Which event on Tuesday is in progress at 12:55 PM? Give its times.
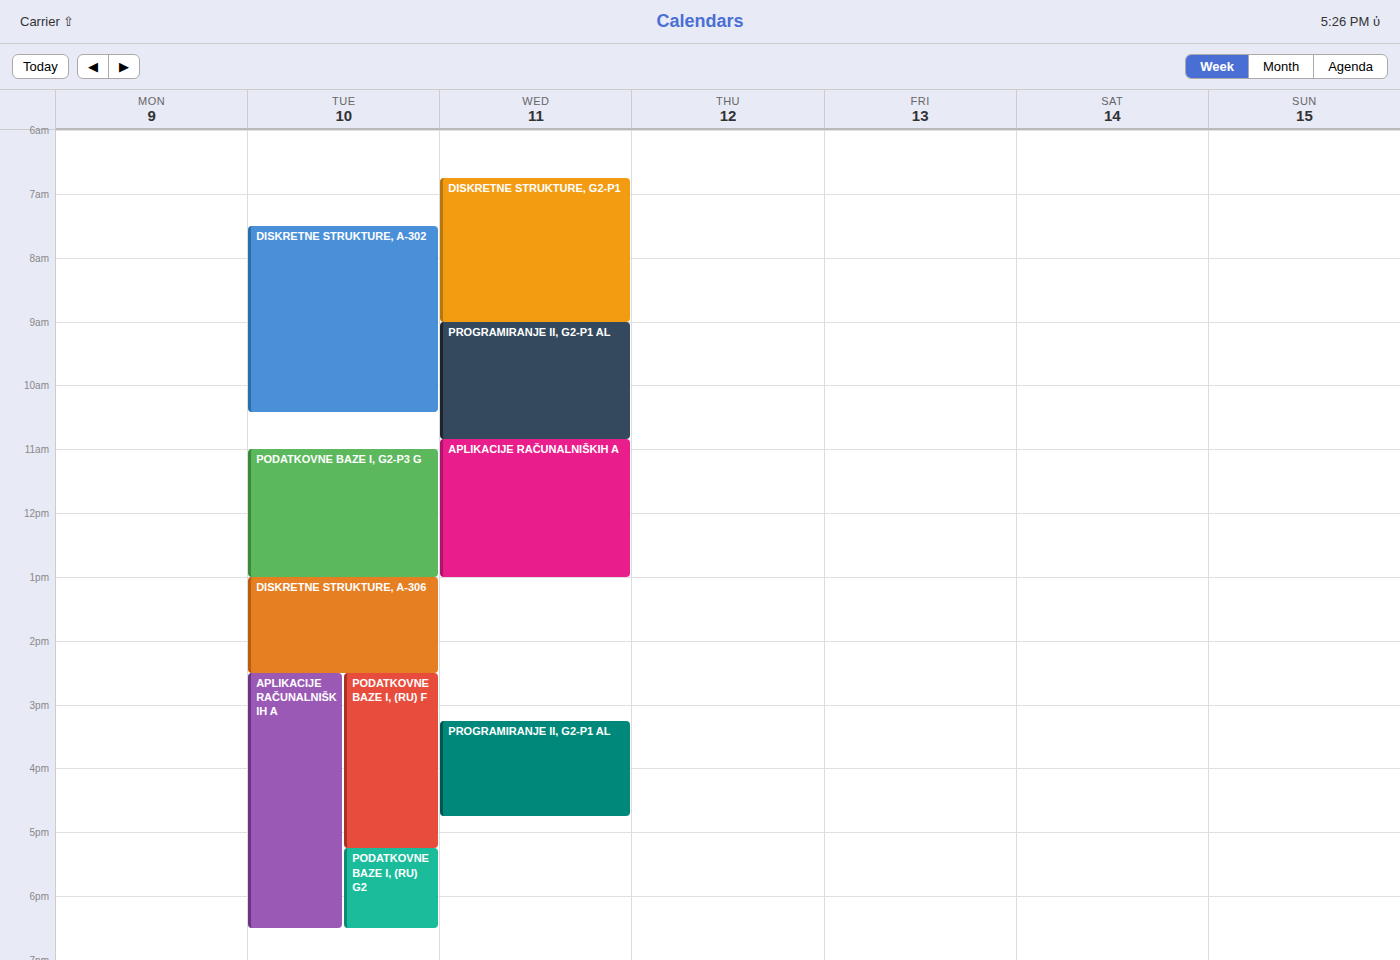
"PODATKOVNE BAZE I, G2-P3 G", 11:00 AM to 1:00 PM